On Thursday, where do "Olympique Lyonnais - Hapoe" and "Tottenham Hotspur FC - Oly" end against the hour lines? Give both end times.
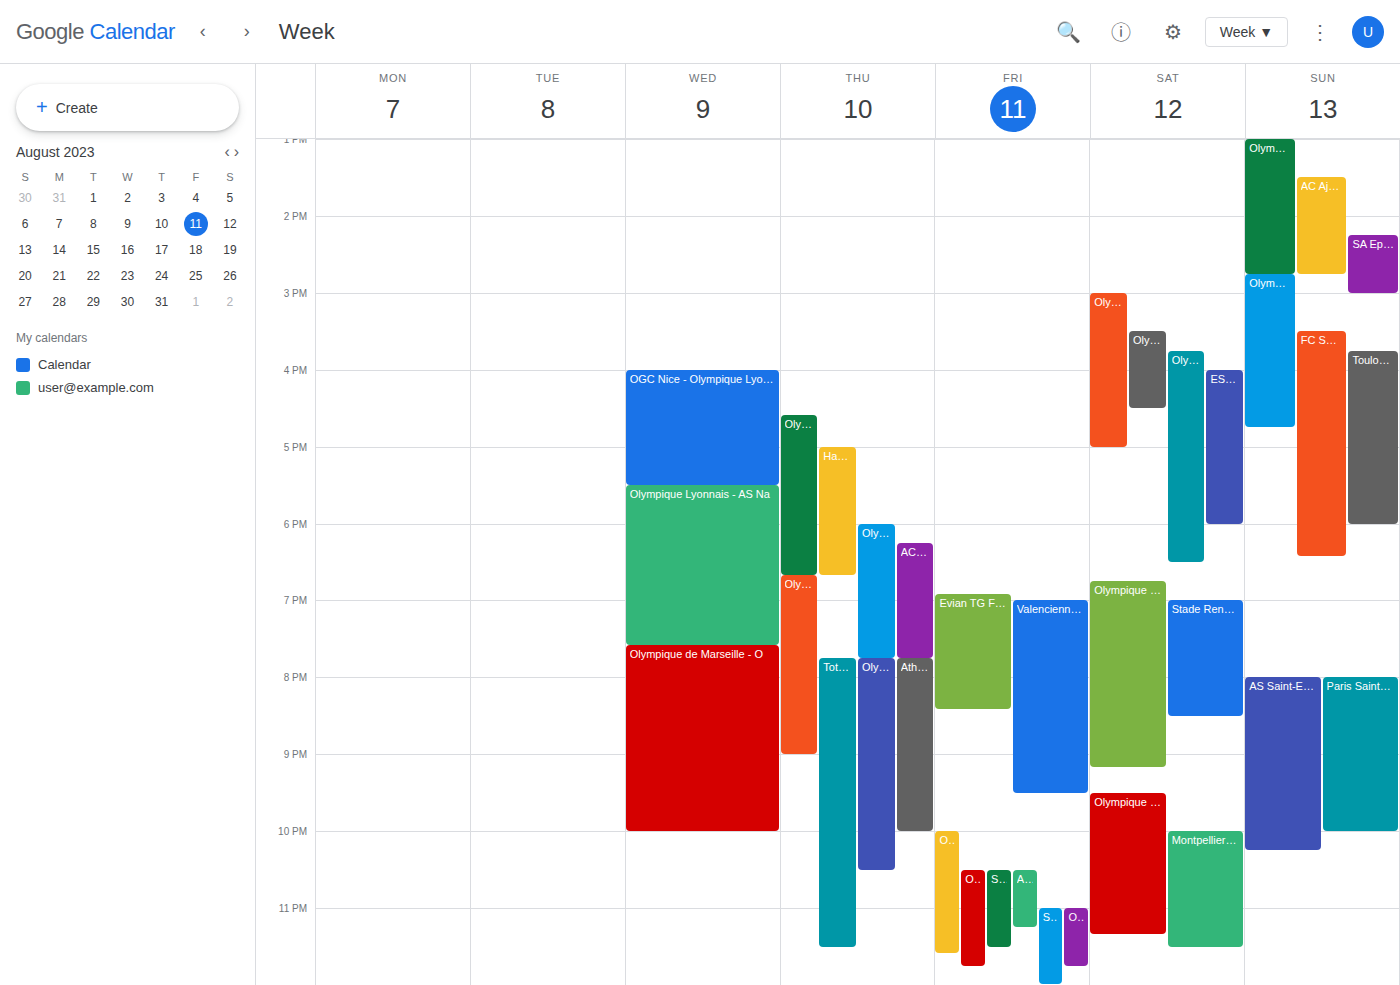
"Olympique Lyonnais - Hapoe": 10:30 PM, halfway between the 10 PM and 11 PM lines. "Tottenham Hotspur FC - Oly": 11:30 PM, halfway between the 11 PM and 12 AM lines.